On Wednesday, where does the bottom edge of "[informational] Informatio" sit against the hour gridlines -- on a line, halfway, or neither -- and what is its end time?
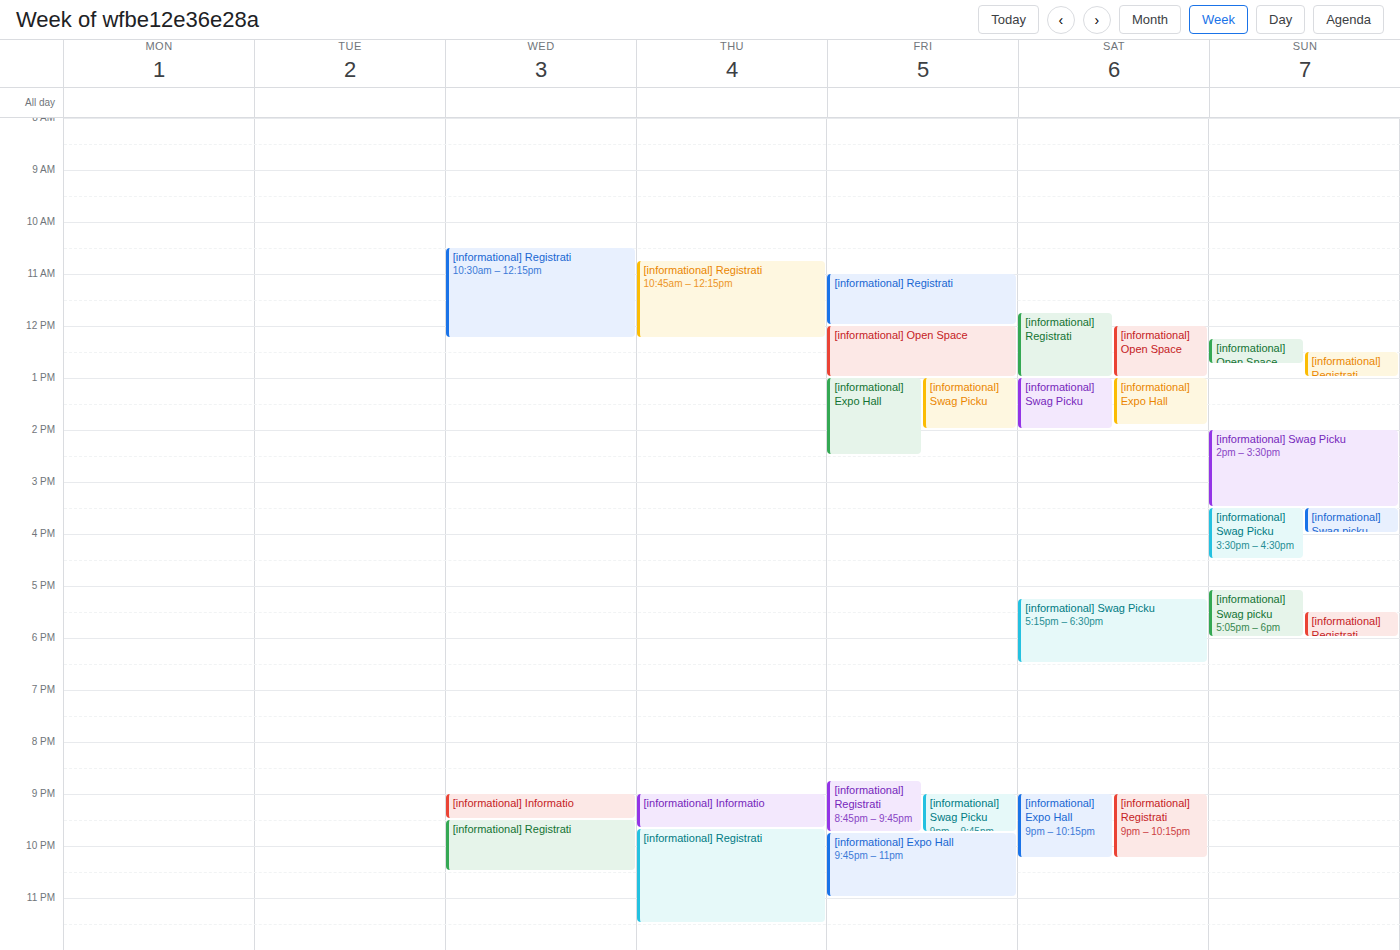
21:30 -- halfway between the 21:00 and 22:00 lines.